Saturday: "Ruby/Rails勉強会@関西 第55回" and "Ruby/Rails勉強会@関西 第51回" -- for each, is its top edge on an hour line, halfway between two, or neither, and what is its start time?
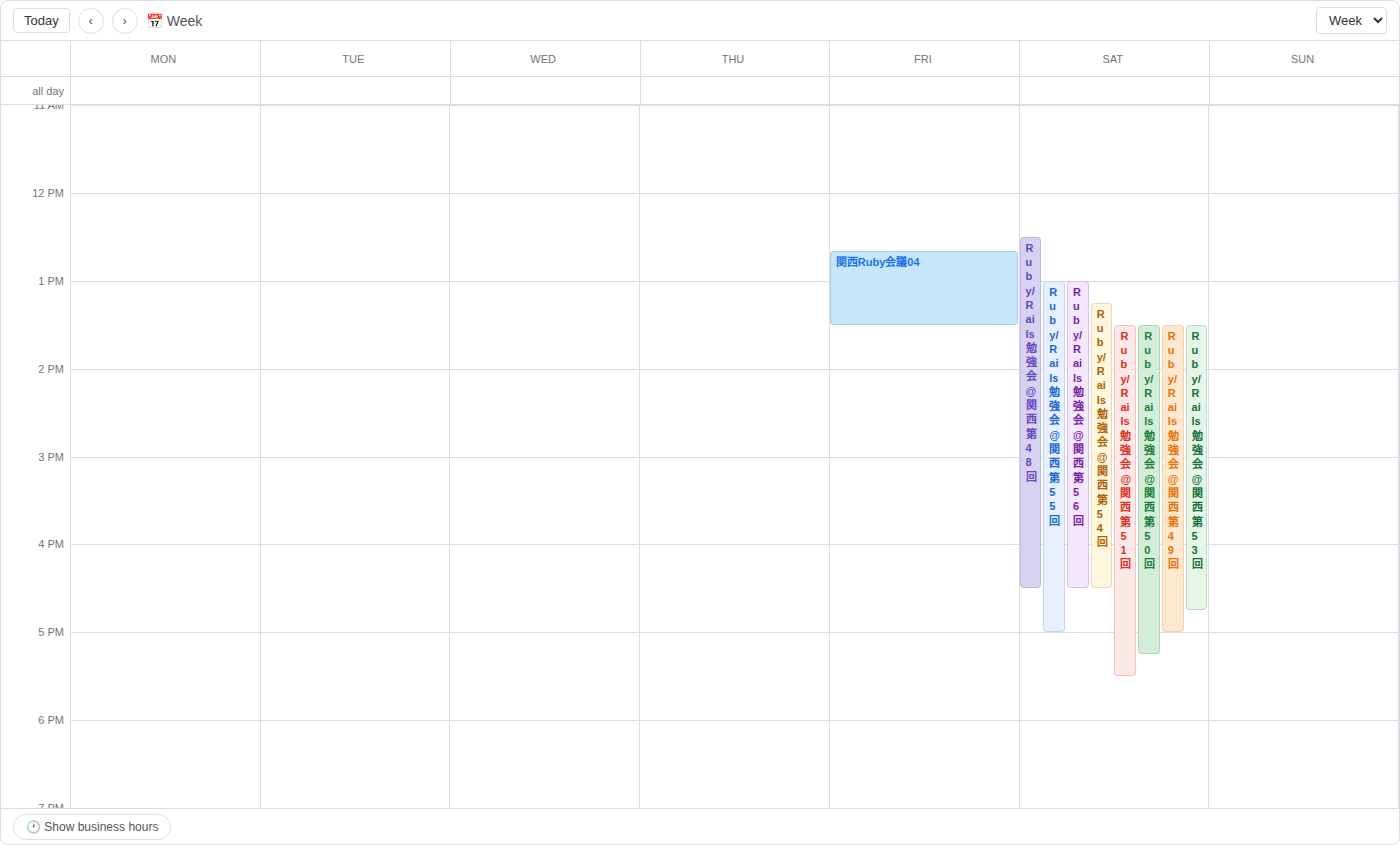
"Ruby/Rails勉強会@関西 第55回": 1:00 PM, exactly on the 1 PM line. "Ruby/Rails勉強会@関西 第51回": 1:30 PM, halfway between the 1 PM and 2 PM lines.